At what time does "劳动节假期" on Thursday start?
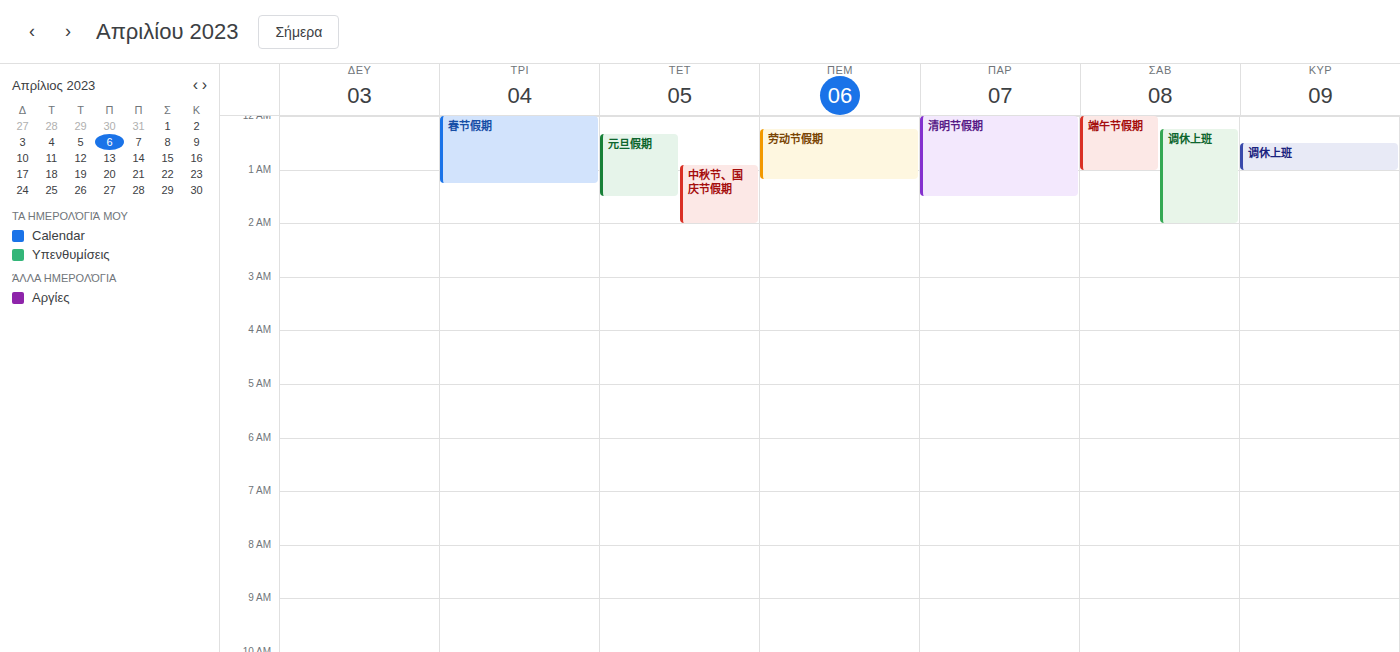
00:15